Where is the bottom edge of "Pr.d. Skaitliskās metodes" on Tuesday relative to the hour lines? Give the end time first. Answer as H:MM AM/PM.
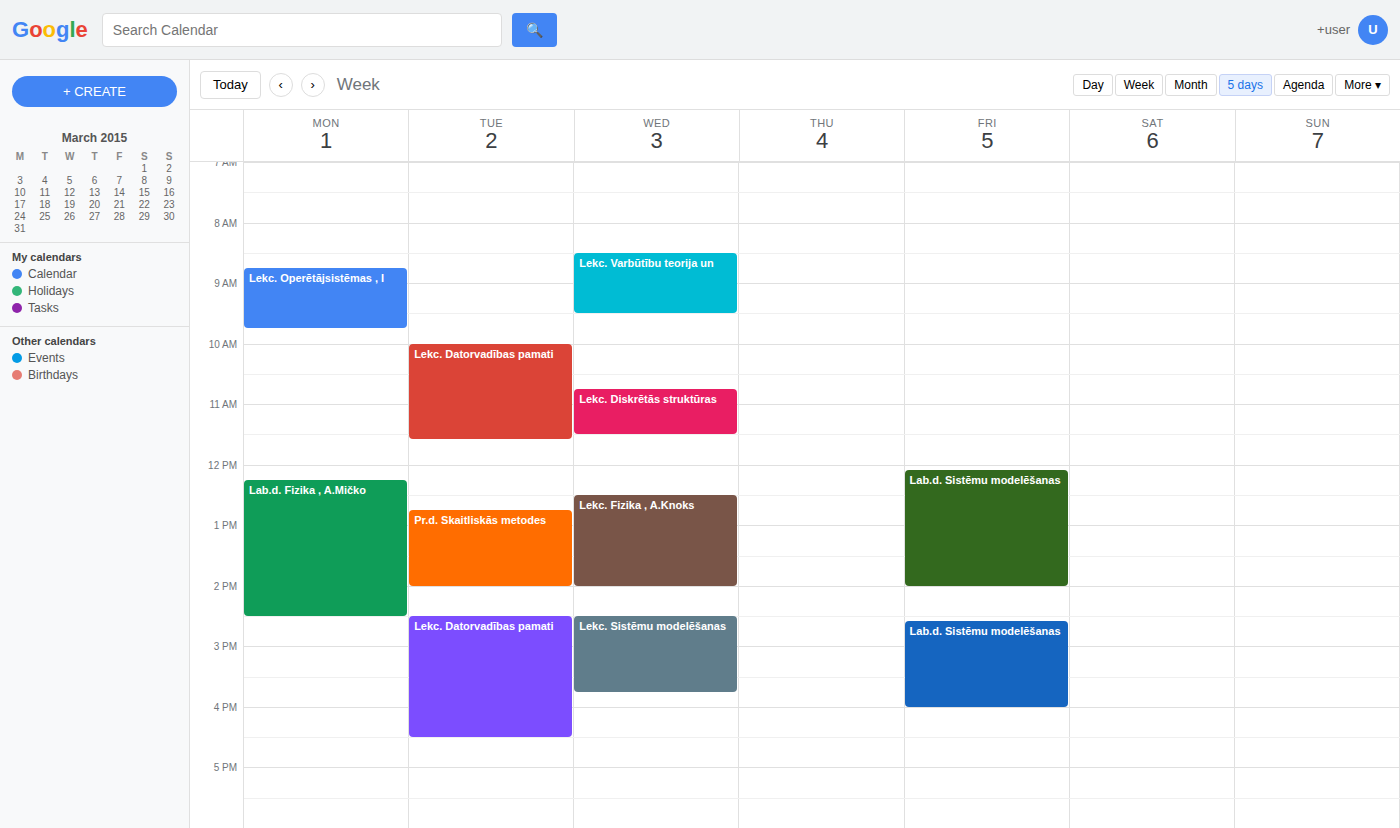
2:00 PM -- exactly on the 2 PM line.